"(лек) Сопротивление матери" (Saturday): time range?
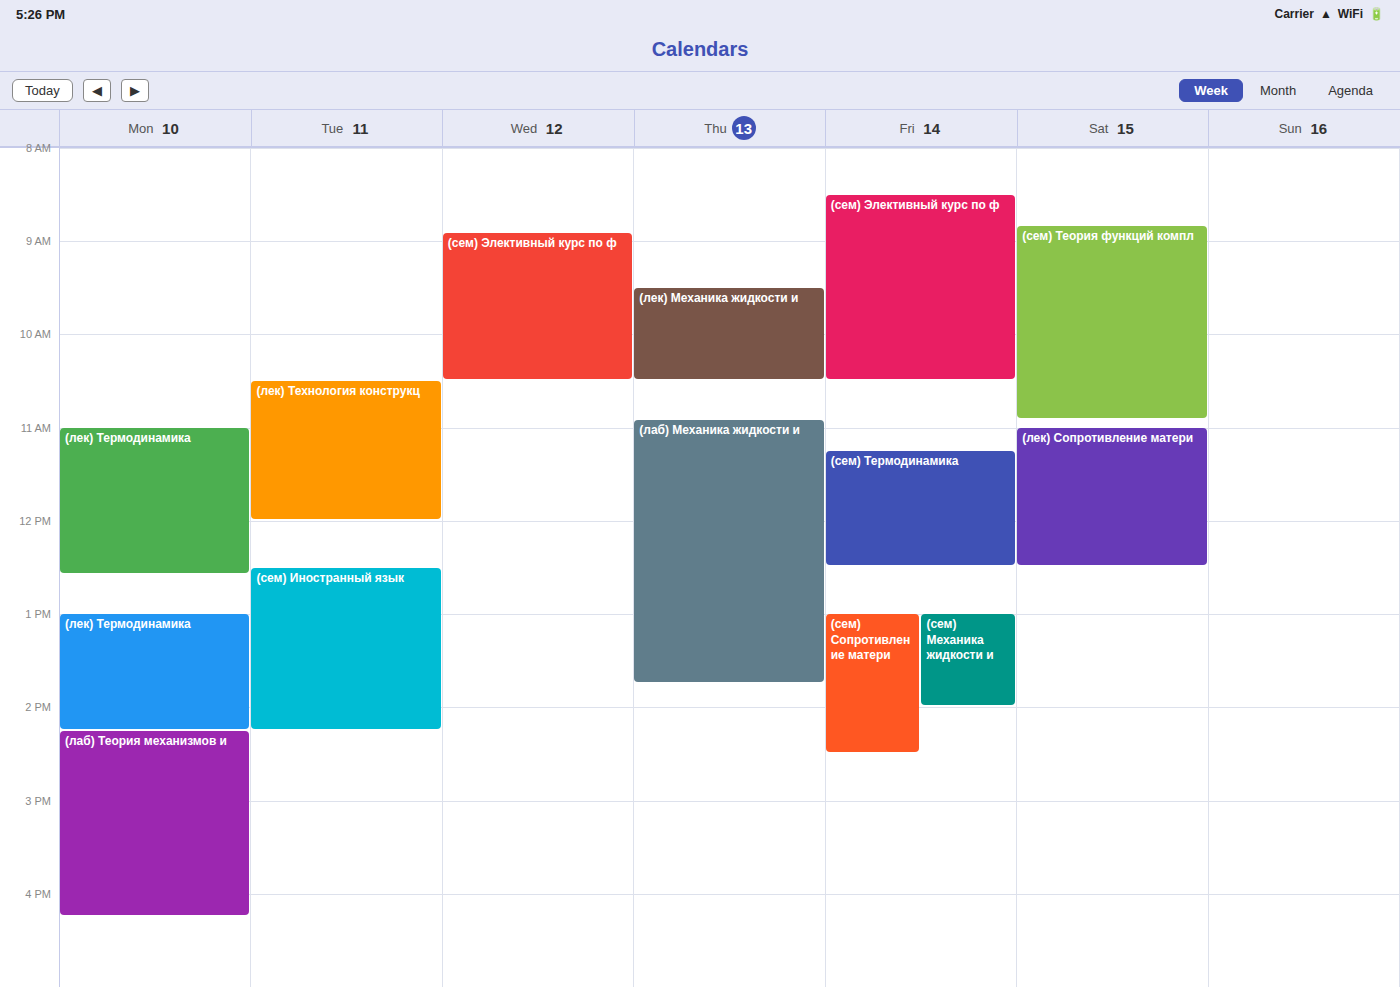
11:00 AM to 12:30 PM